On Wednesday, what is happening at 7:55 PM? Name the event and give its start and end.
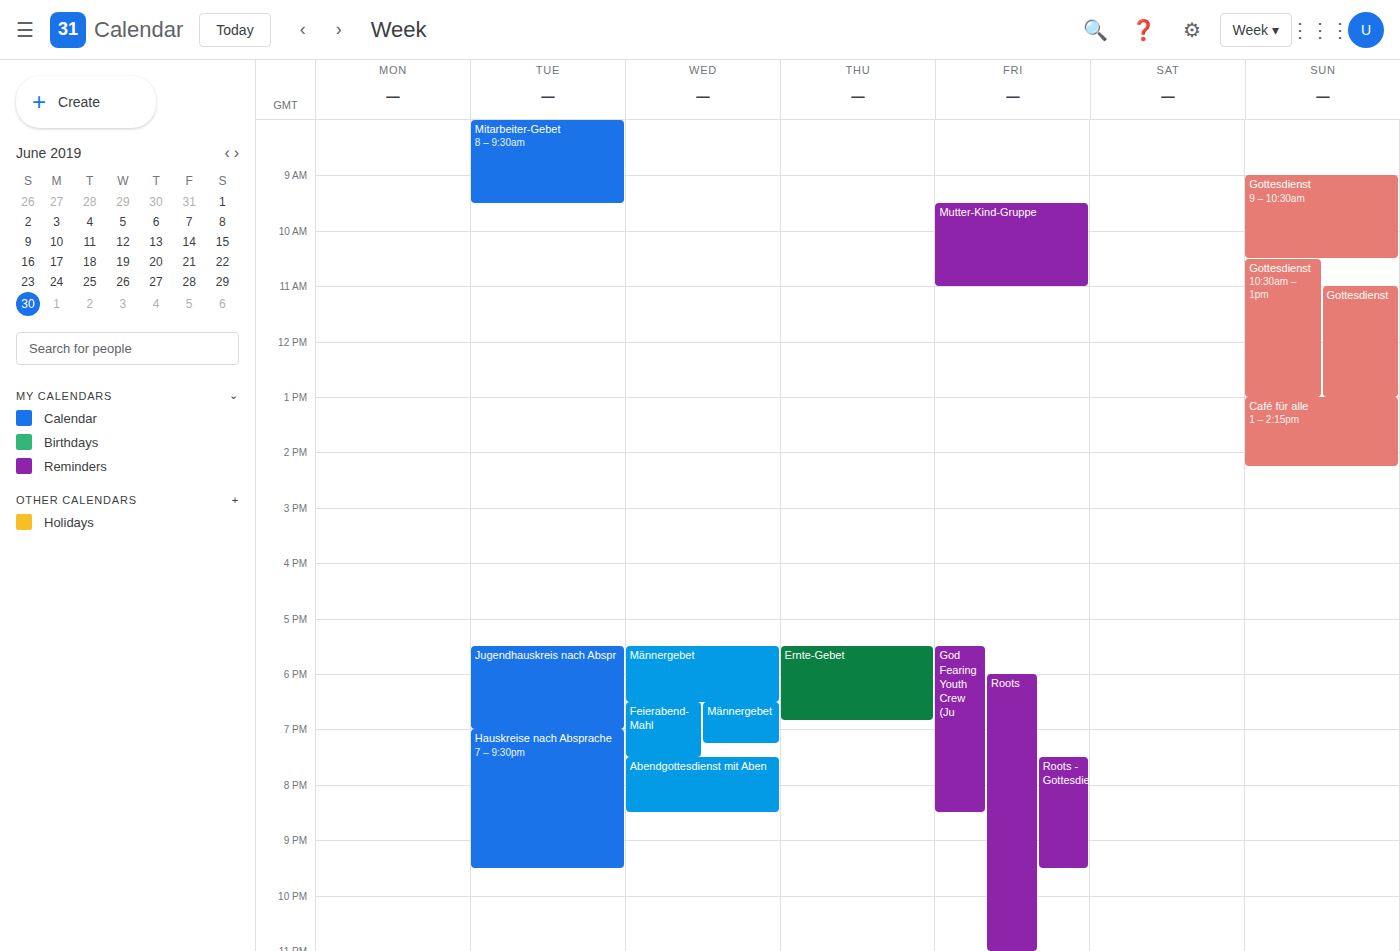
"Abendgottesdienst mit Aben", 7:30 PM to 8:30 PM